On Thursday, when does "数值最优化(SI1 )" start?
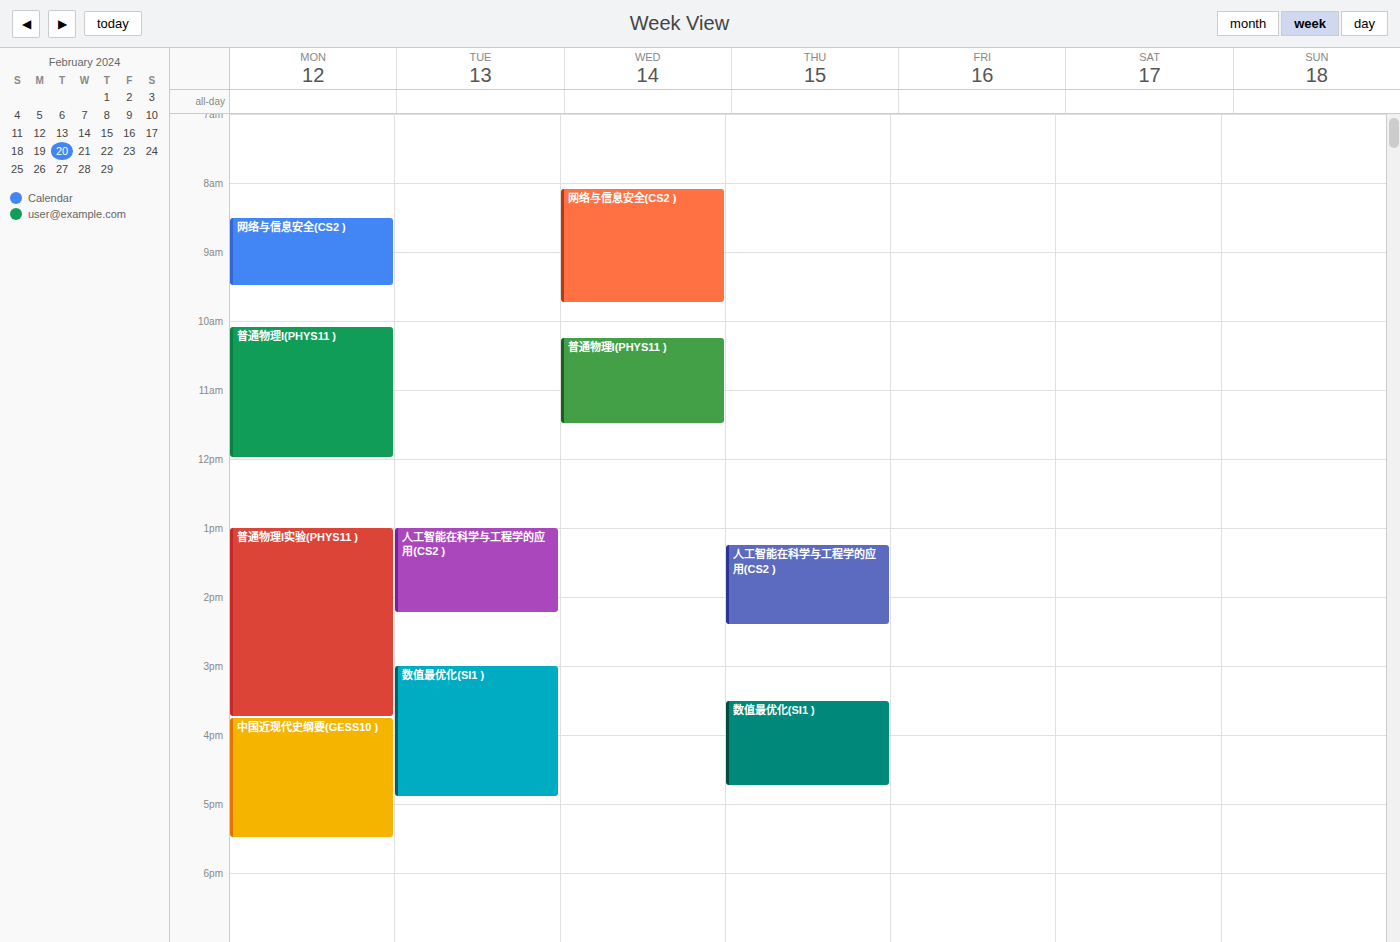
3:30 PM